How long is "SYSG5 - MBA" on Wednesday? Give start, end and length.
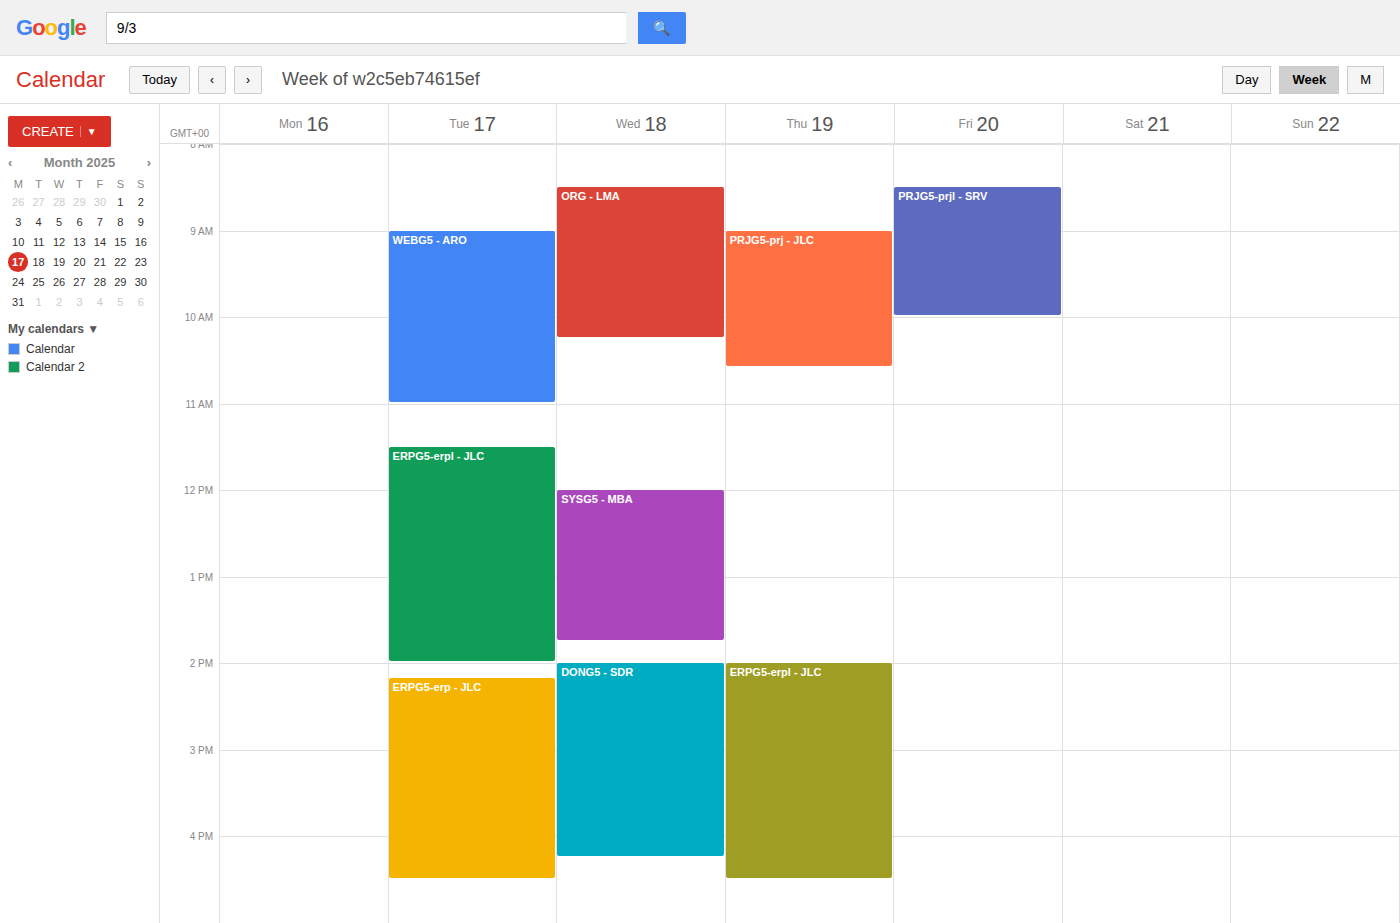
12:00 PM to 1:45 PM, 1 hour 45 minutes